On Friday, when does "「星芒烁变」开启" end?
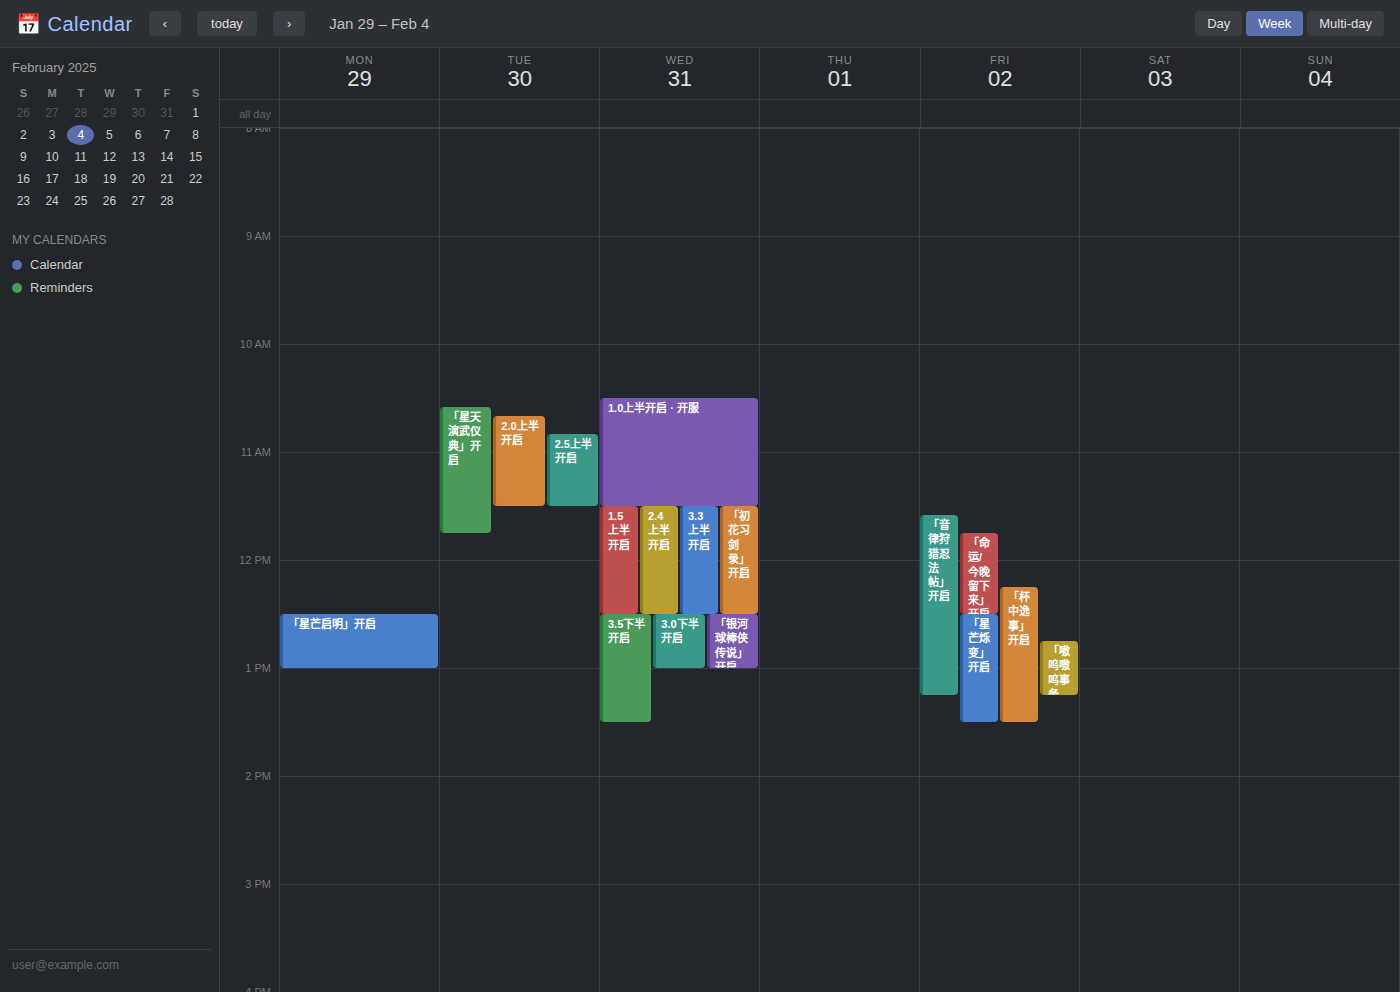
13:30